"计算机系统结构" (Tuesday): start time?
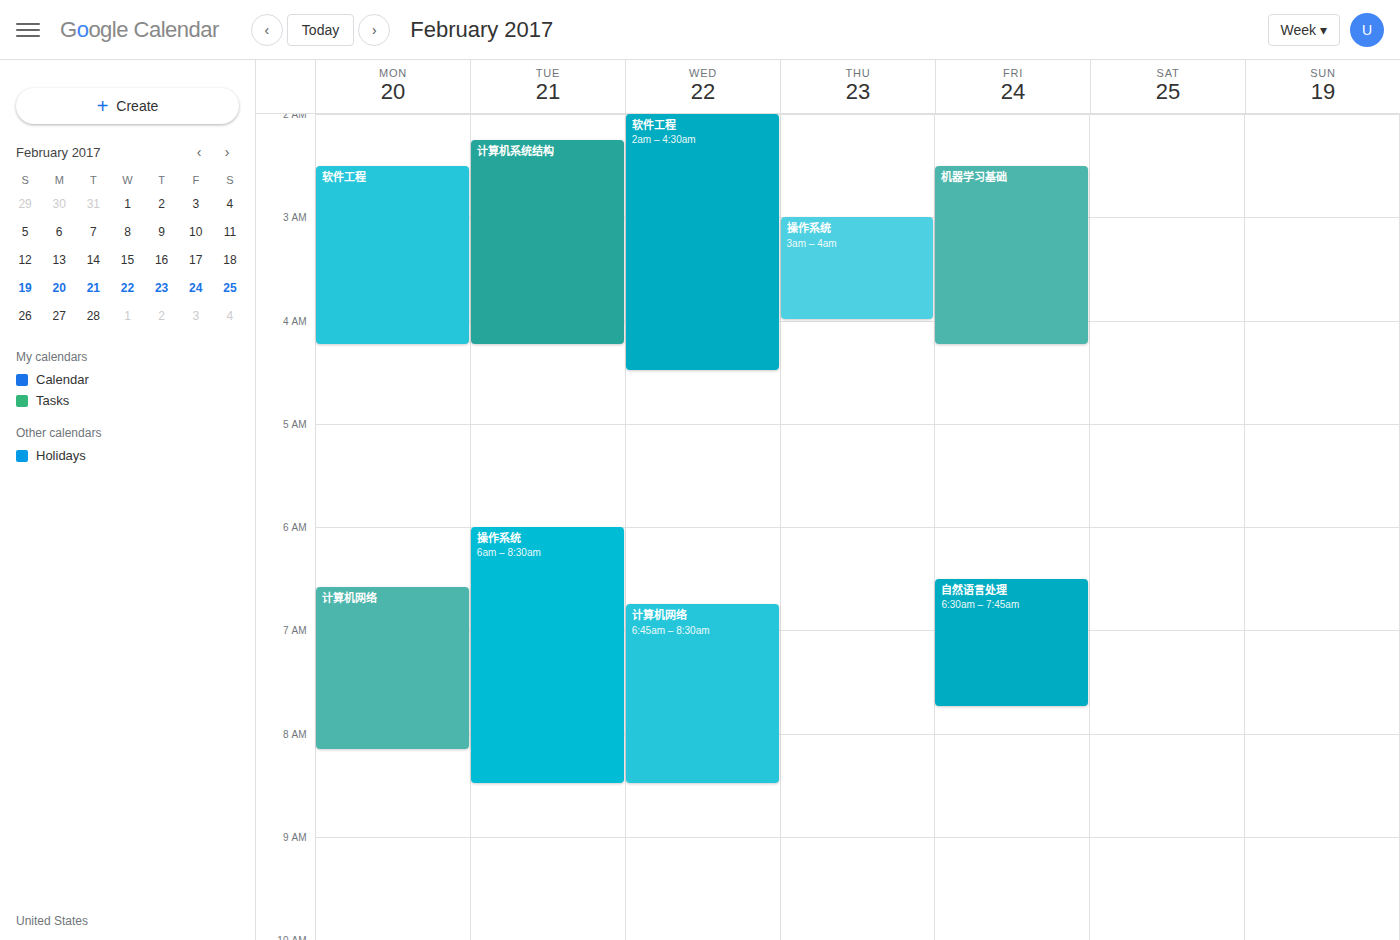
02:15